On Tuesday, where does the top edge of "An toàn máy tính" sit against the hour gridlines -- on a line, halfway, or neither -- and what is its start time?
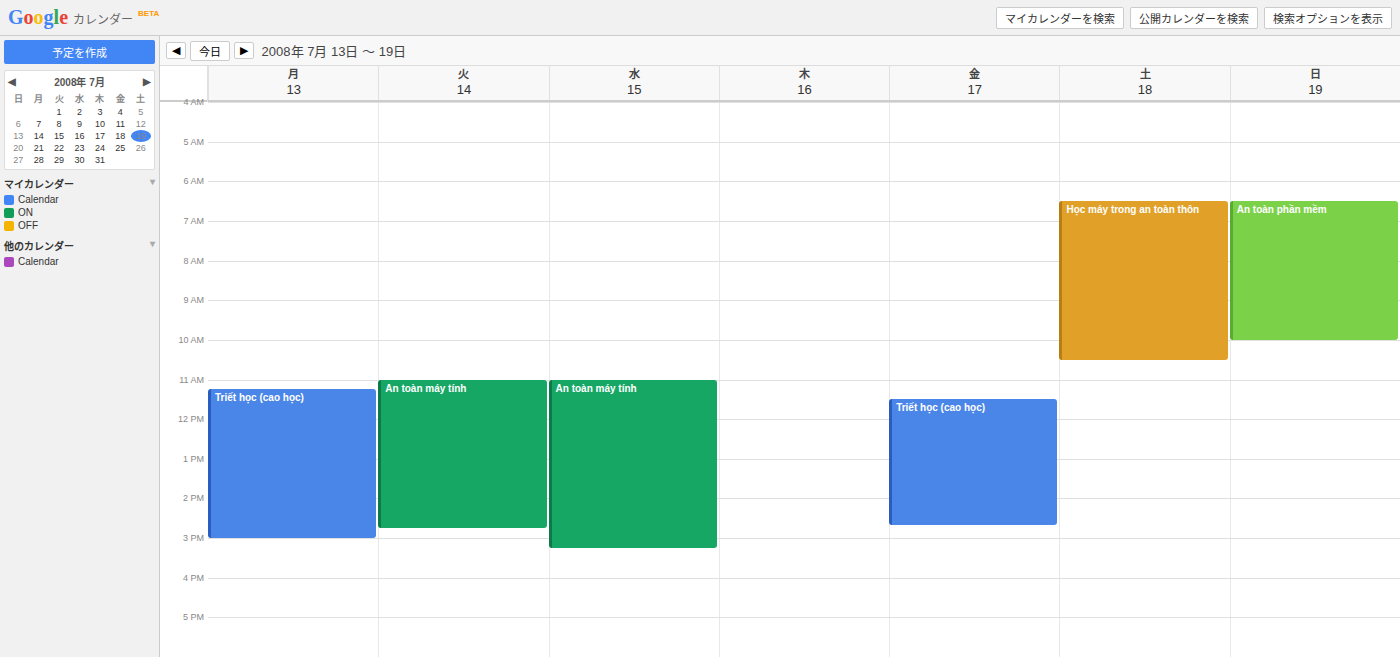
11:00 AM -- exactly on the 11 AM line.